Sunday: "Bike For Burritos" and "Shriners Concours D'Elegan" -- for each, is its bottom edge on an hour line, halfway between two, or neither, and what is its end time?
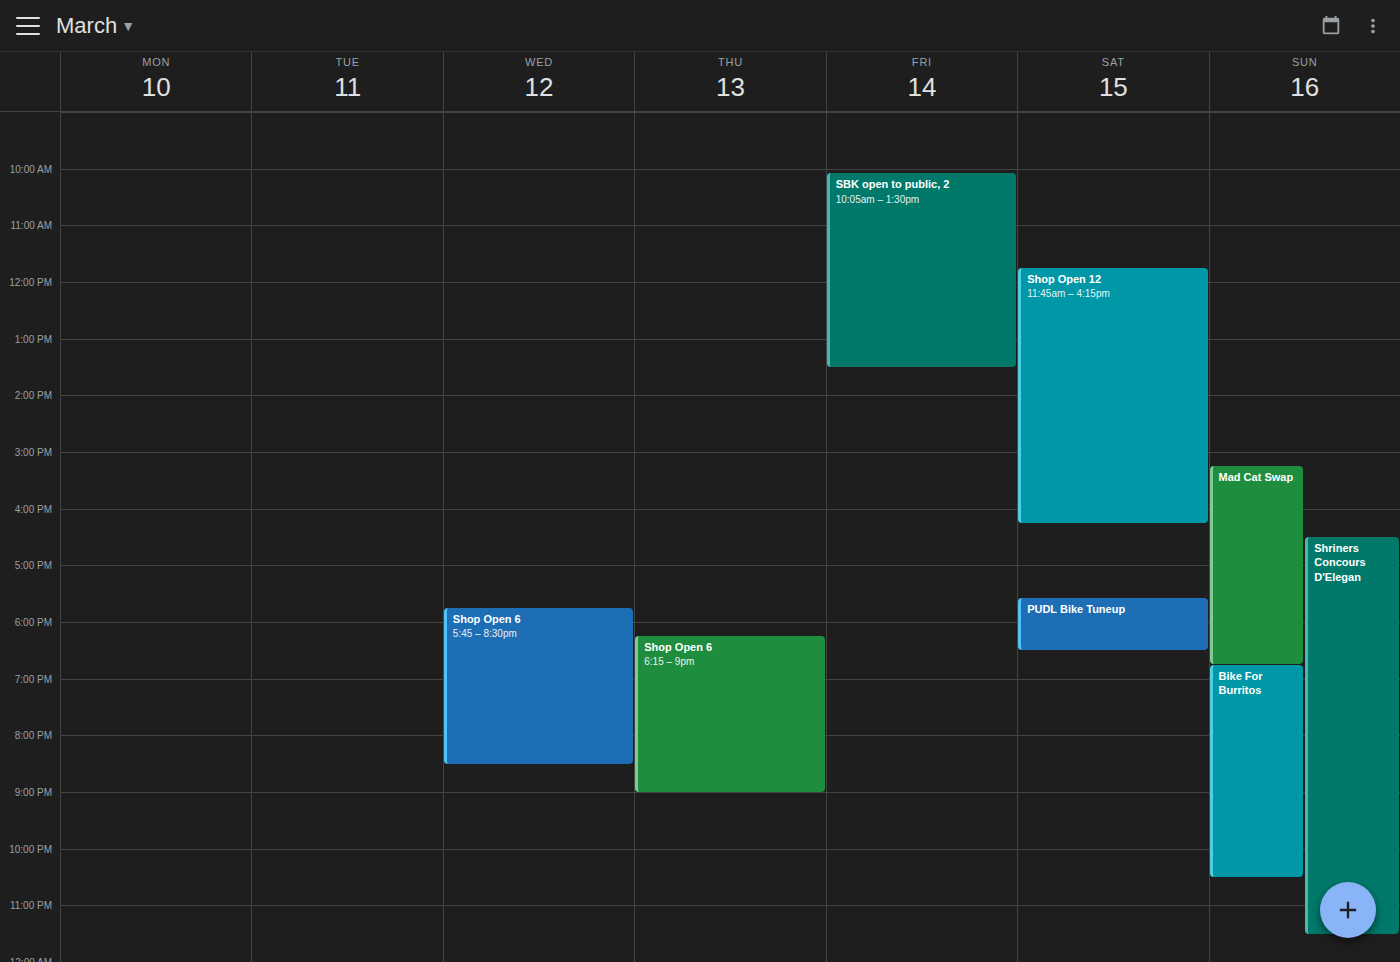
"Bike For Burritos": 10:30 PM, halfway between the 10 PM and 11 PM lines. "Shriners Concours D'Elegan": 11:30 PM, halfway between the 11 PM and 12 AM lines.